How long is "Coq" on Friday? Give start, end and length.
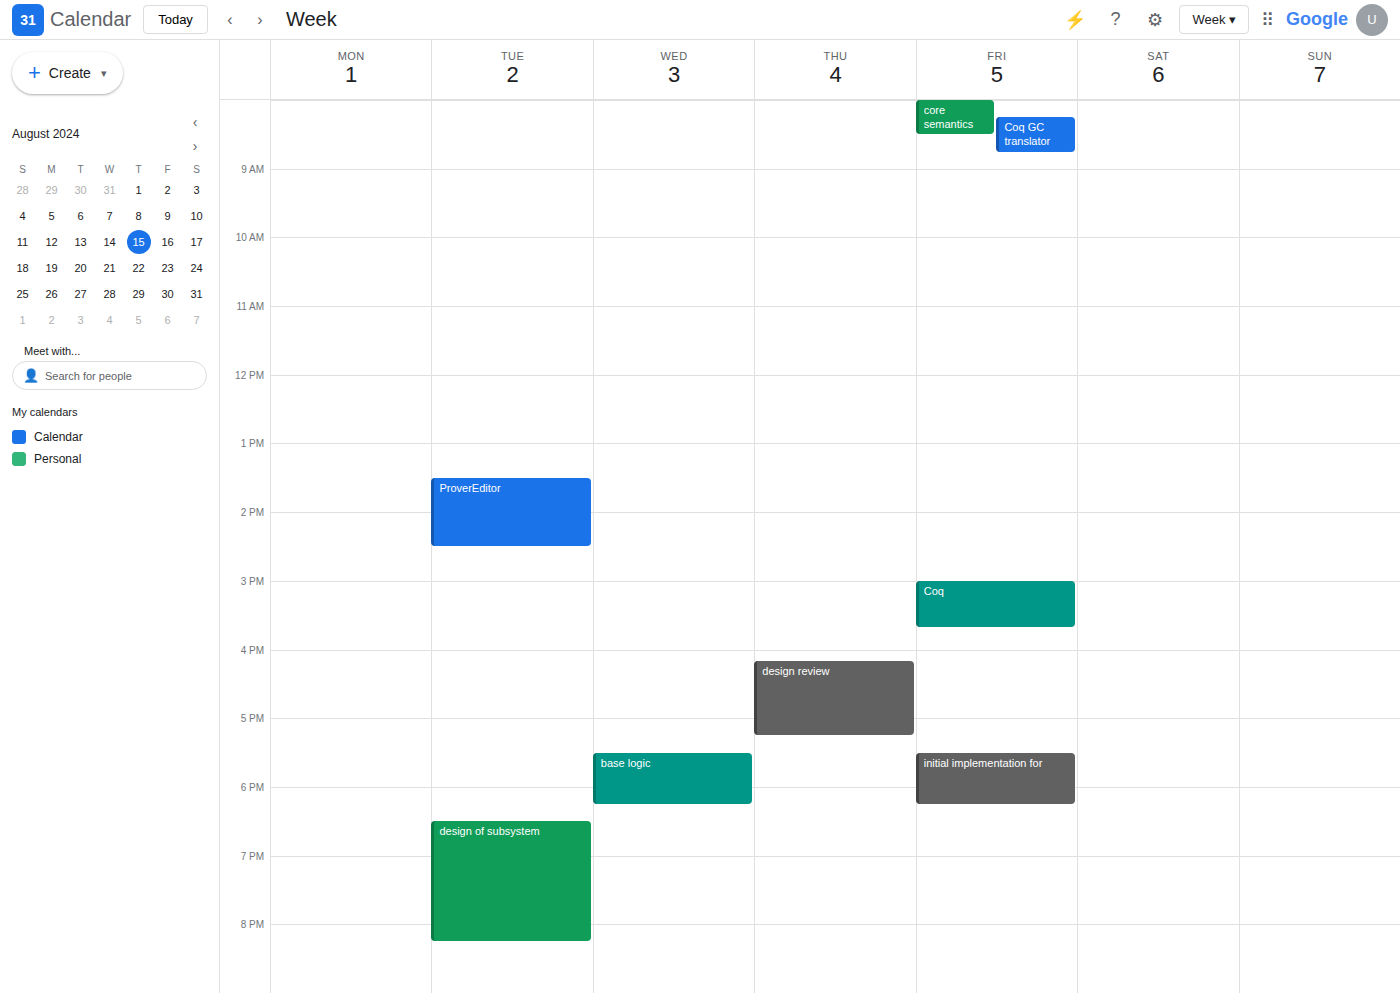
3:00 PM to 3:40 PM, 40 minutes